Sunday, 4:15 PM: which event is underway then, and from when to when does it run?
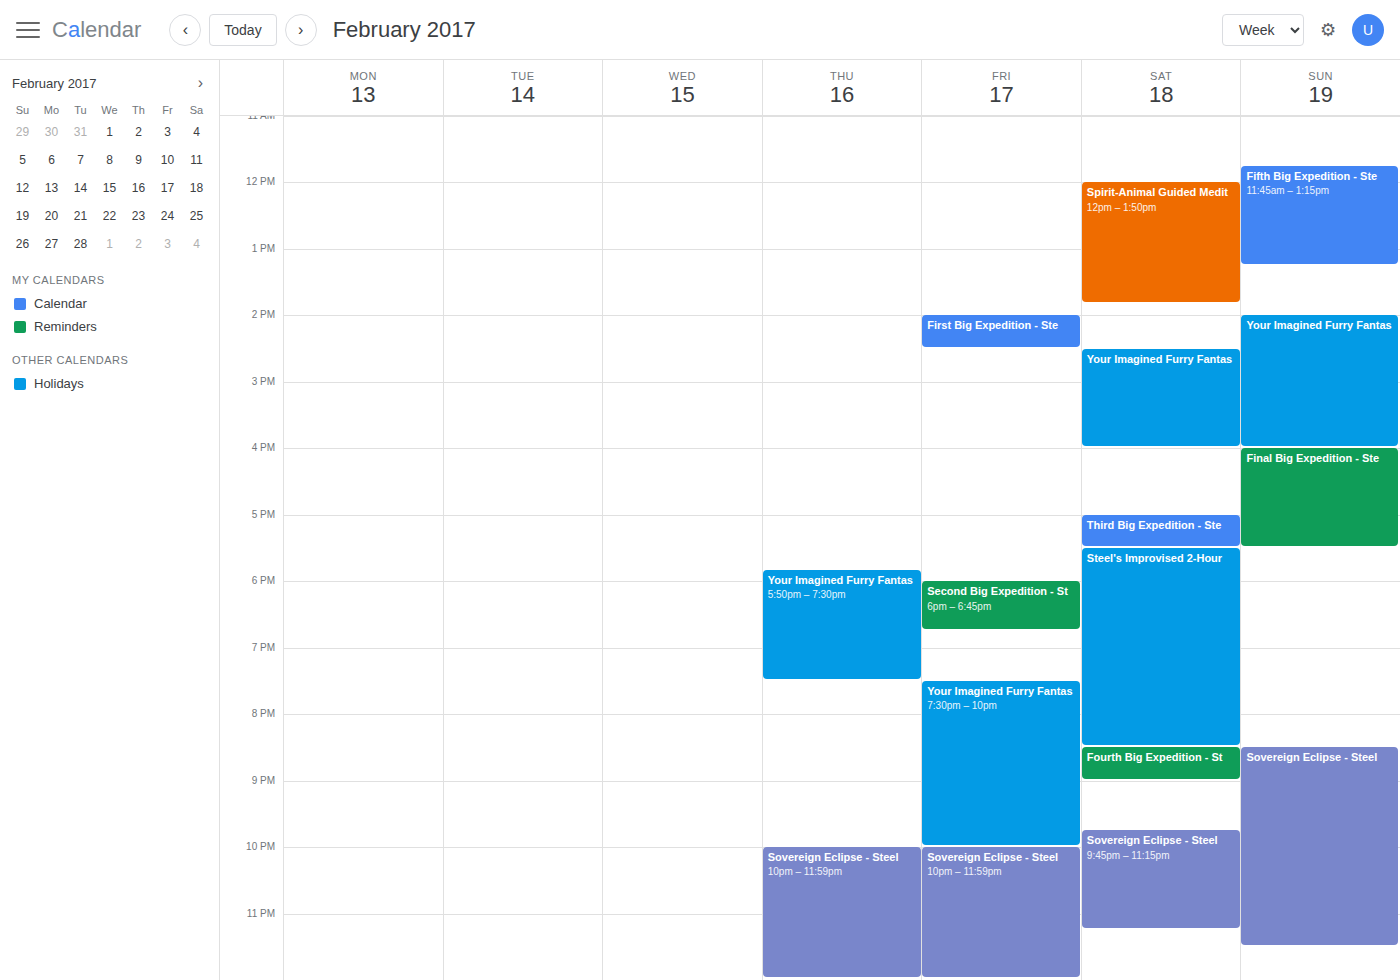
"Final Big Expedition - Ste", 4:00 PM to 5:30 PM